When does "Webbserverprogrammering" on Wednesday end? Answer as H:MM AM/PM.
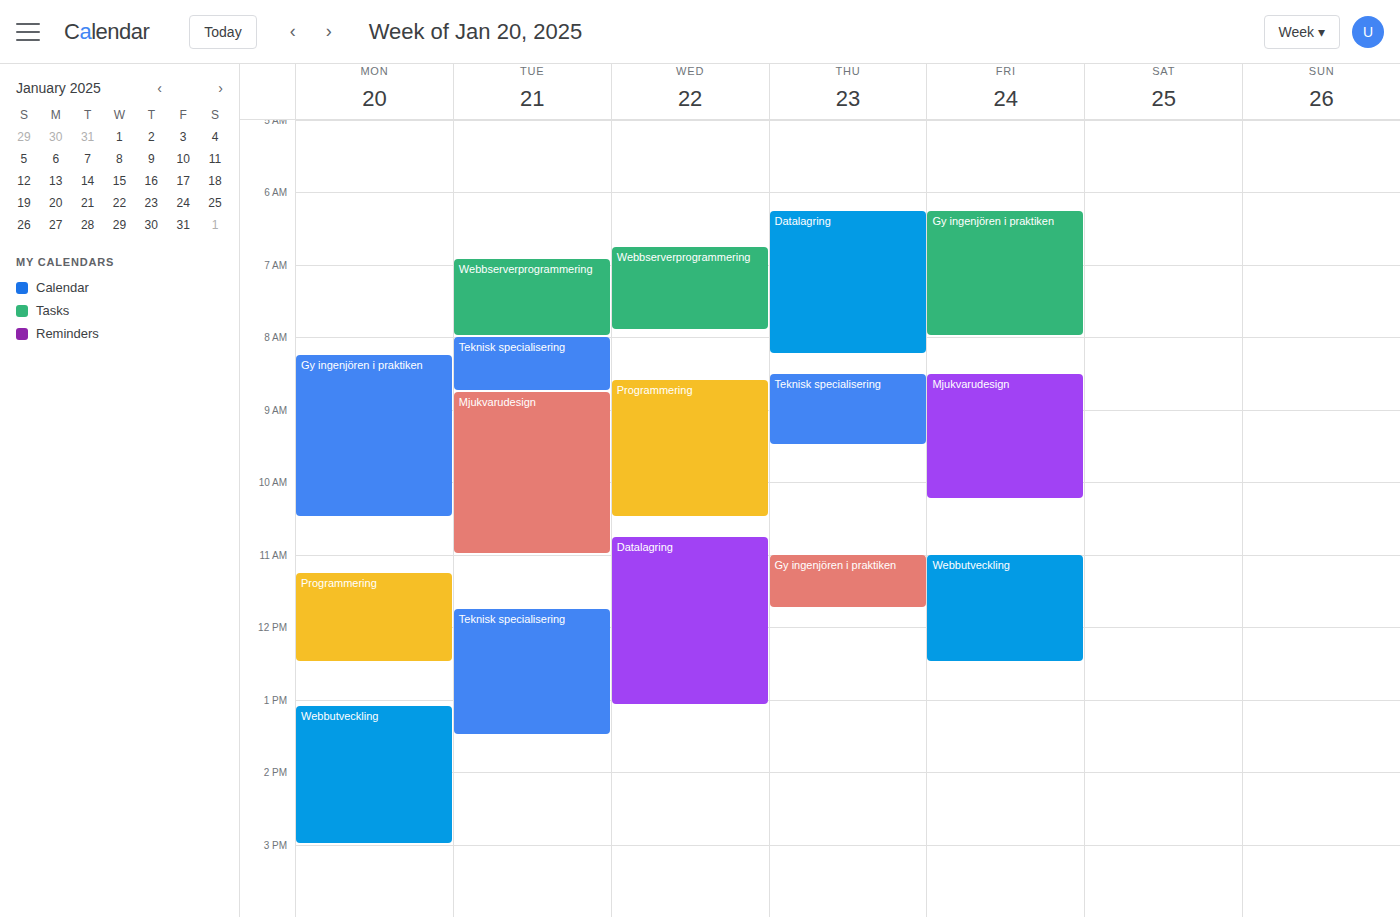
7:55 AM